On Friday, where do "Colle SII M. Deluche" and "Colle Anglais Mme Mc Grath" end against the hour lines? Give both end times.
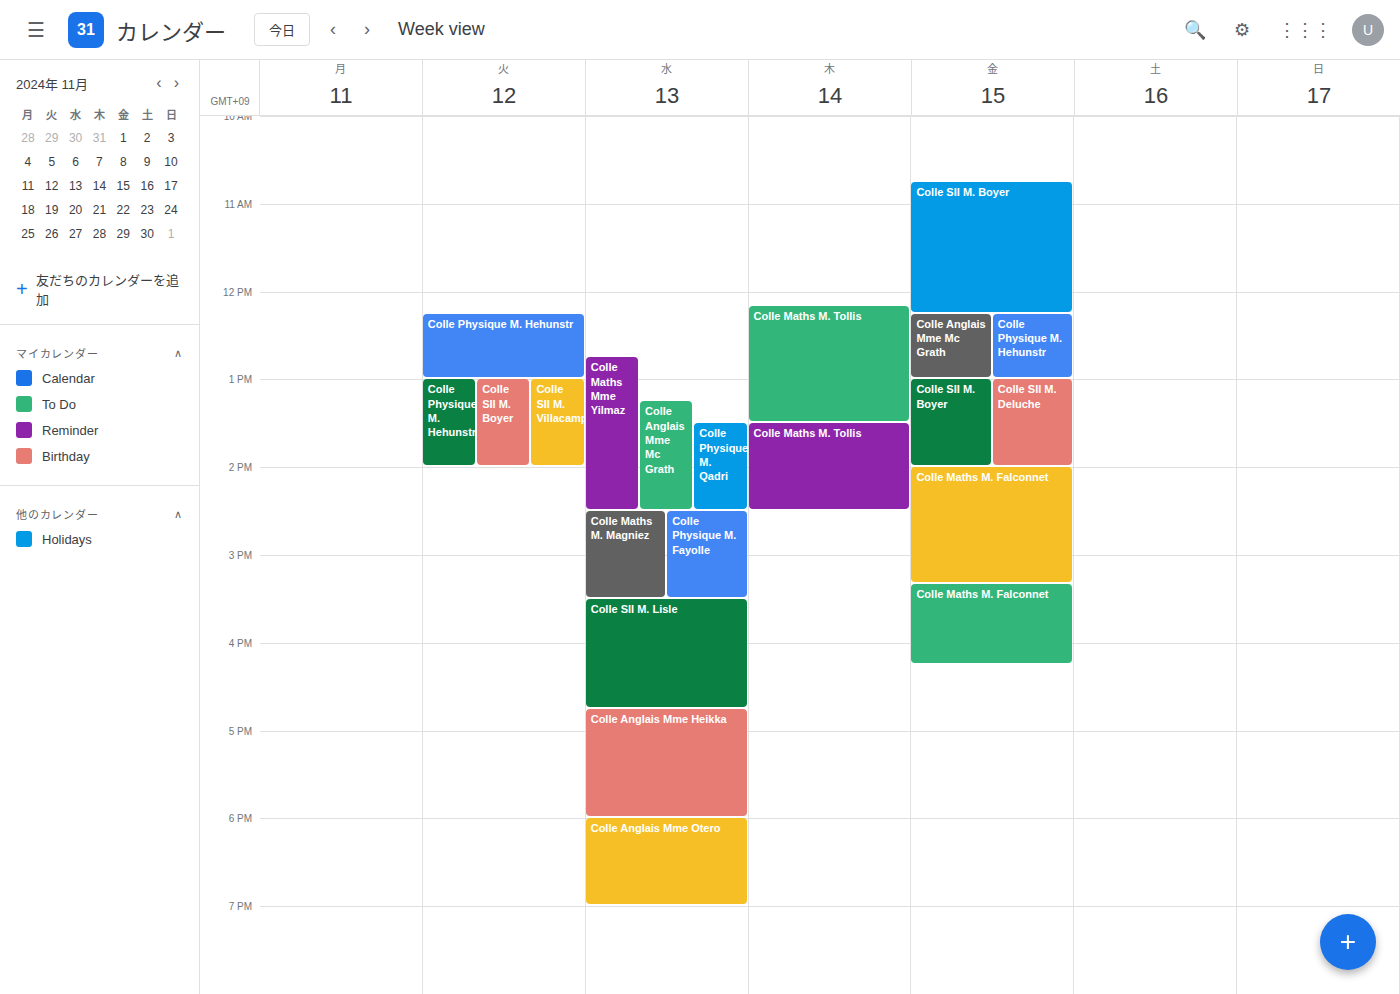
"Colle SII M. Deluche": 2:00 PM, exactly on the 2 PM line. "Colle Anglais Mme Mc Grath": 1:00 PM, exactly on the 1 PM line.